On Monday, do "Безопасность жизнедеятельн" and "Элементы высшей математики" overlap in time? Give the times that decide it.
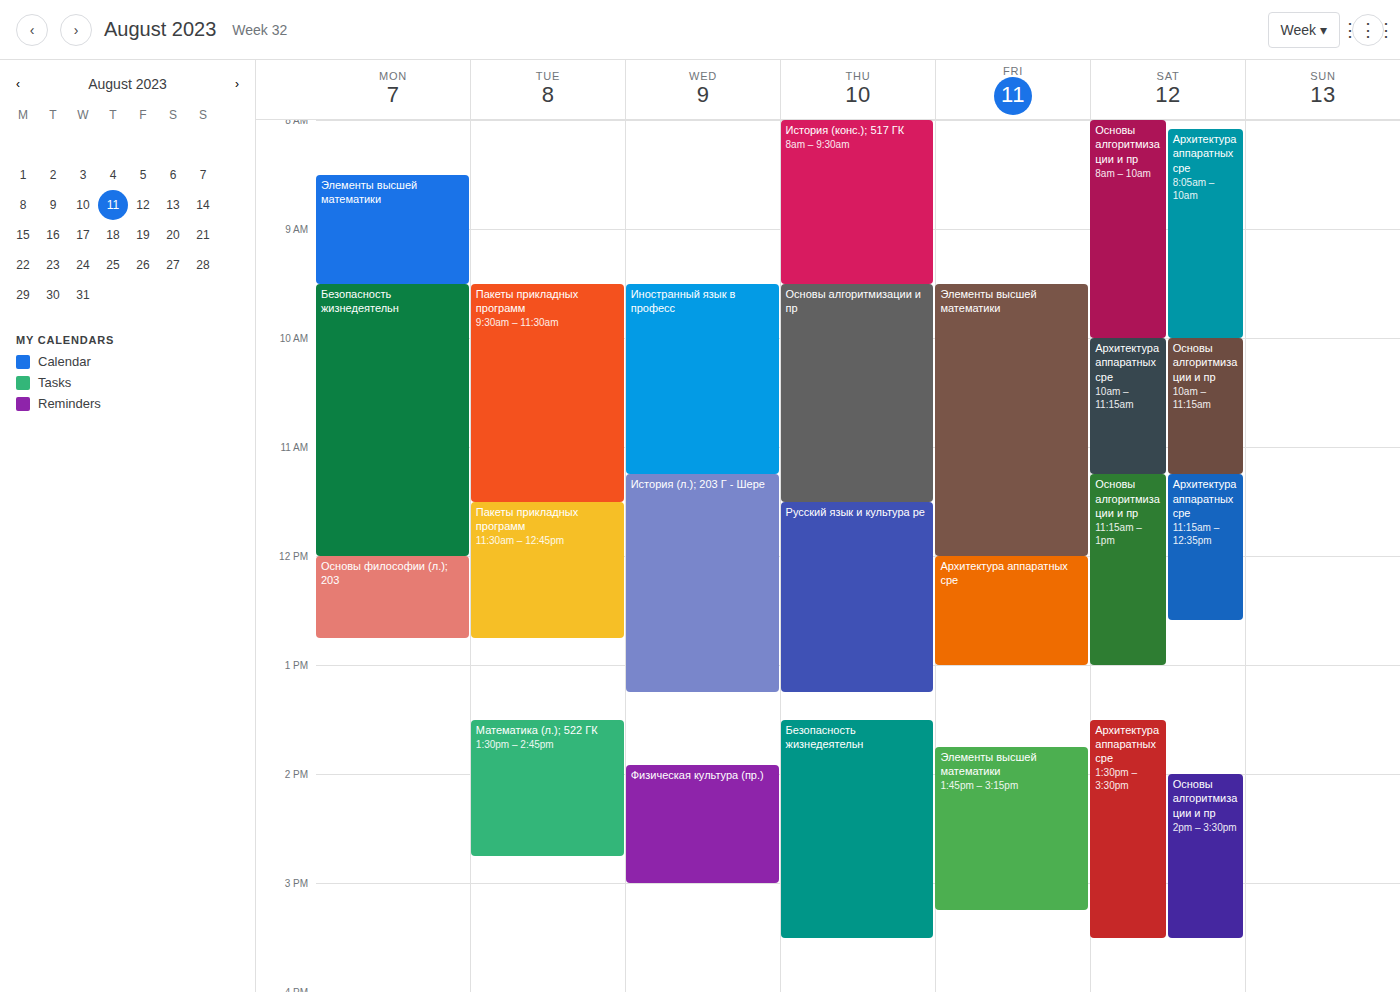
"Элементы высшей математики" ends at 9:30 AM, exactly when "Безопасность жизнедеятельн" starts -- they touch but do not overlap.